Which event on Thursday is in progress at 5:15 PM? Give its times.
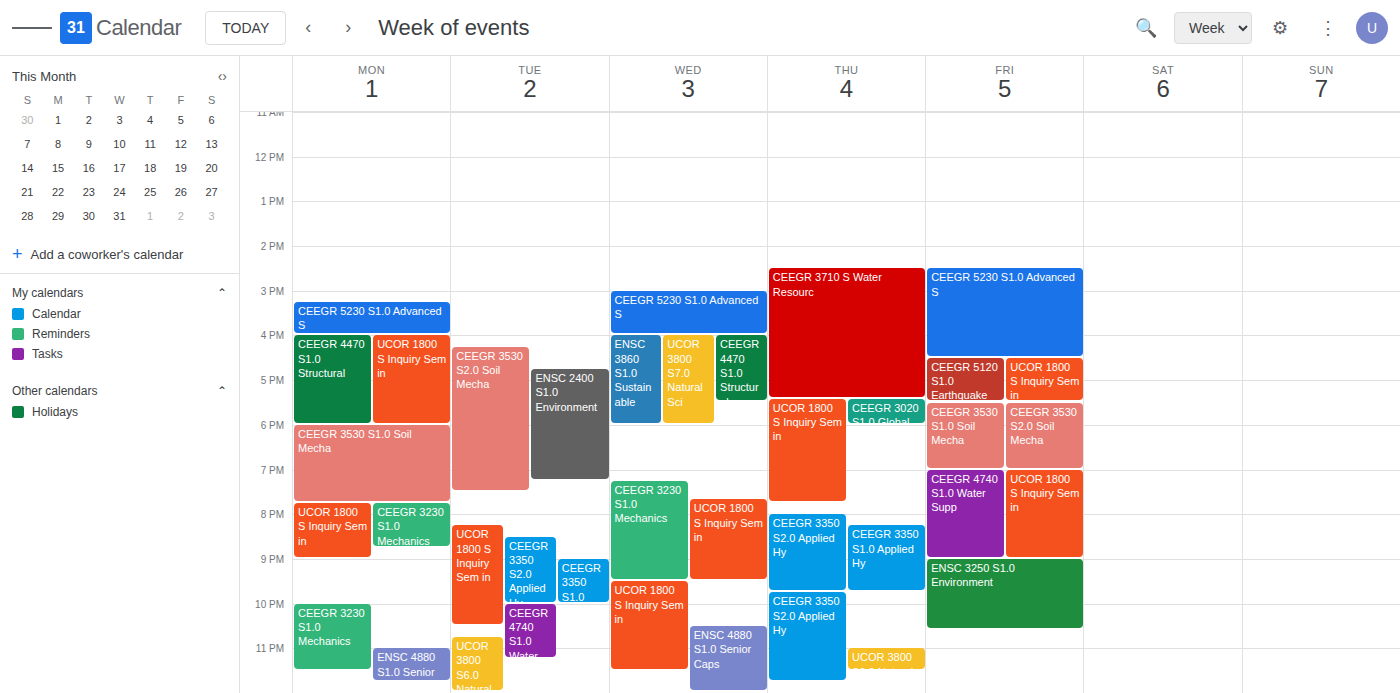
"CEEGR 3710 S Water Resourc", 2:30 PM to 5:25 PM